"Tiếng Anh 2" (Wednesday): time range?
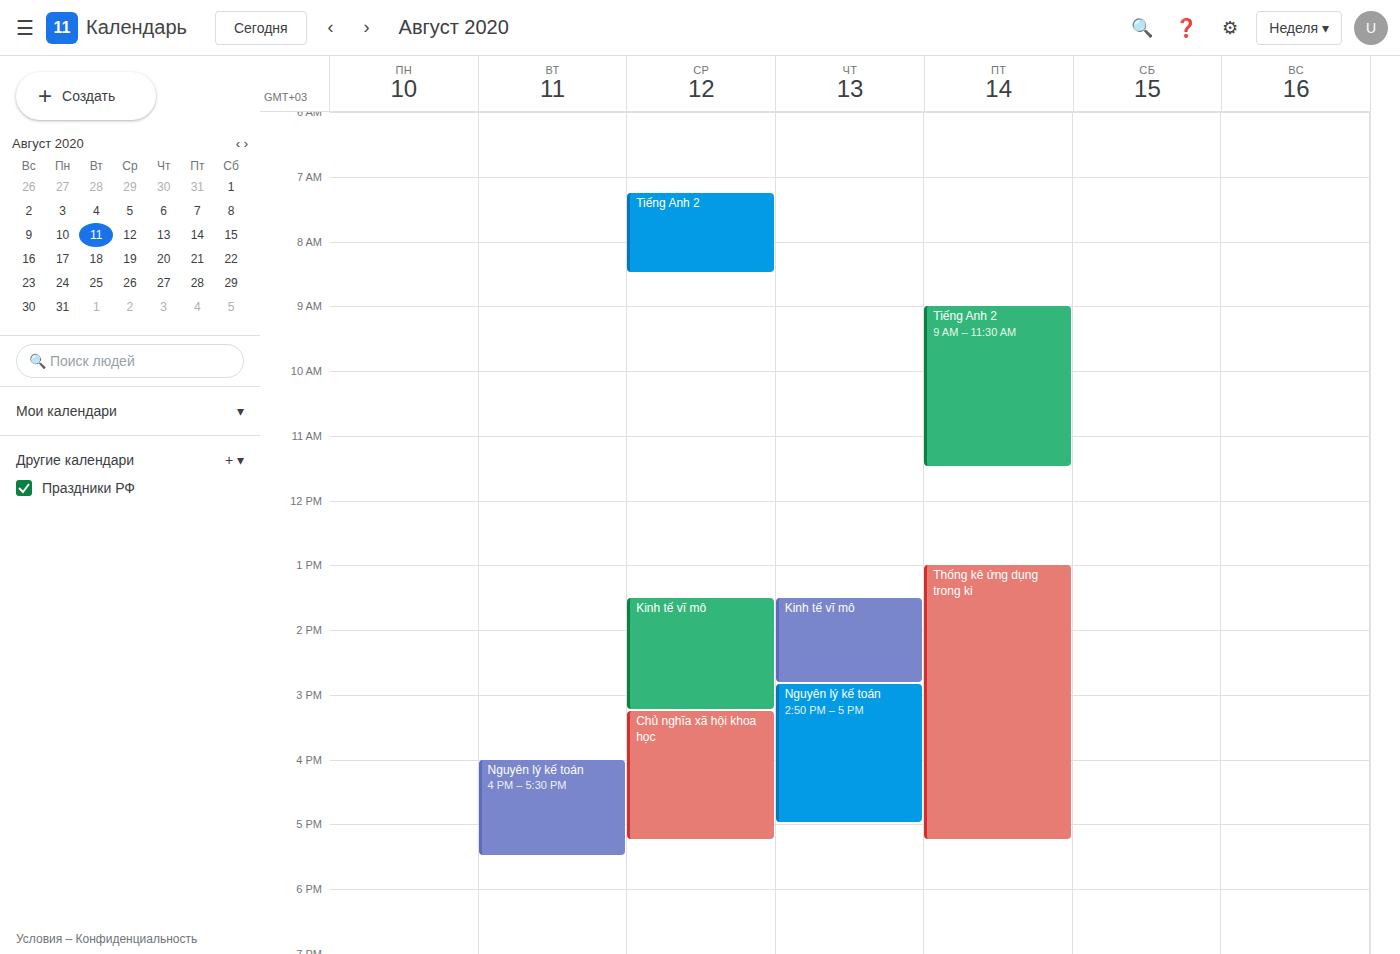
7:15 AM to 8:30 AM